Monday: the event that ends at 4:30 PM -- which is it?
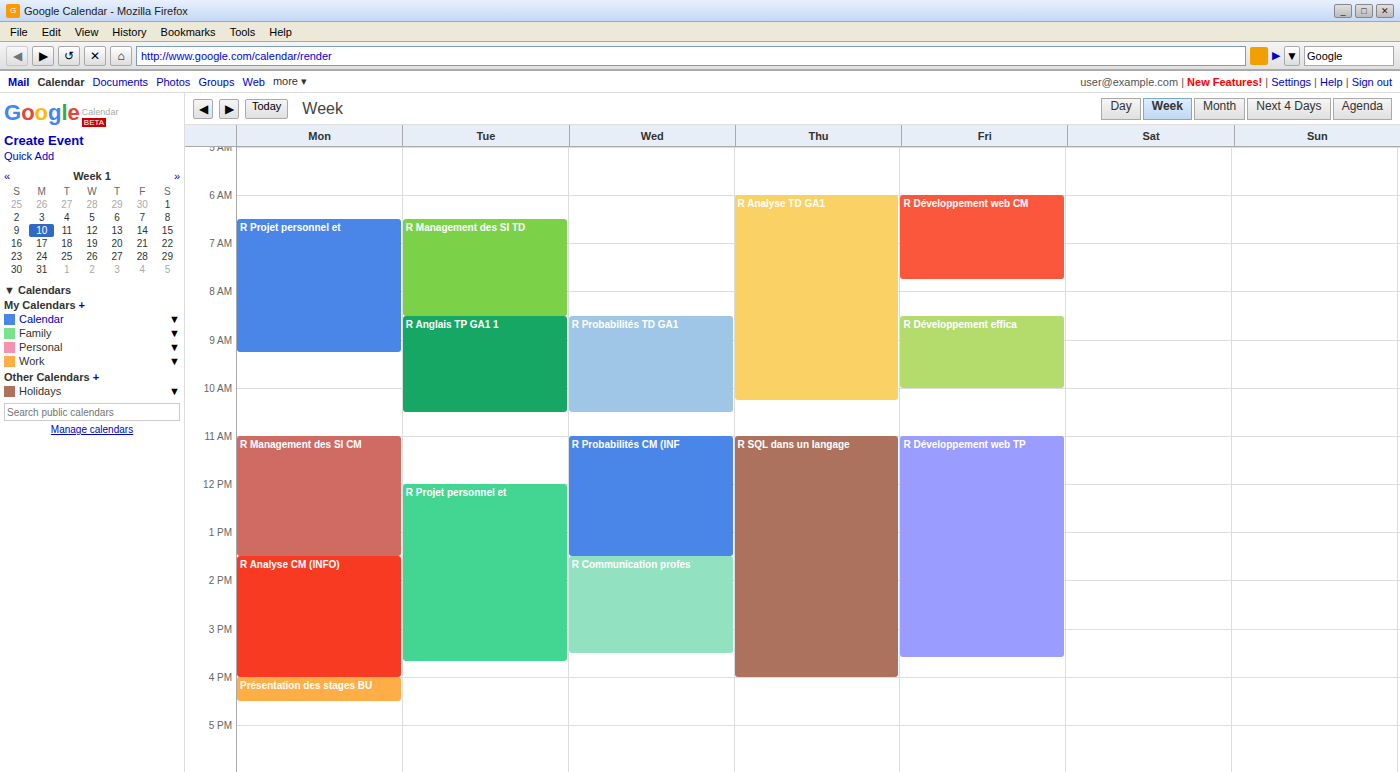
"Présentation des stages BU"